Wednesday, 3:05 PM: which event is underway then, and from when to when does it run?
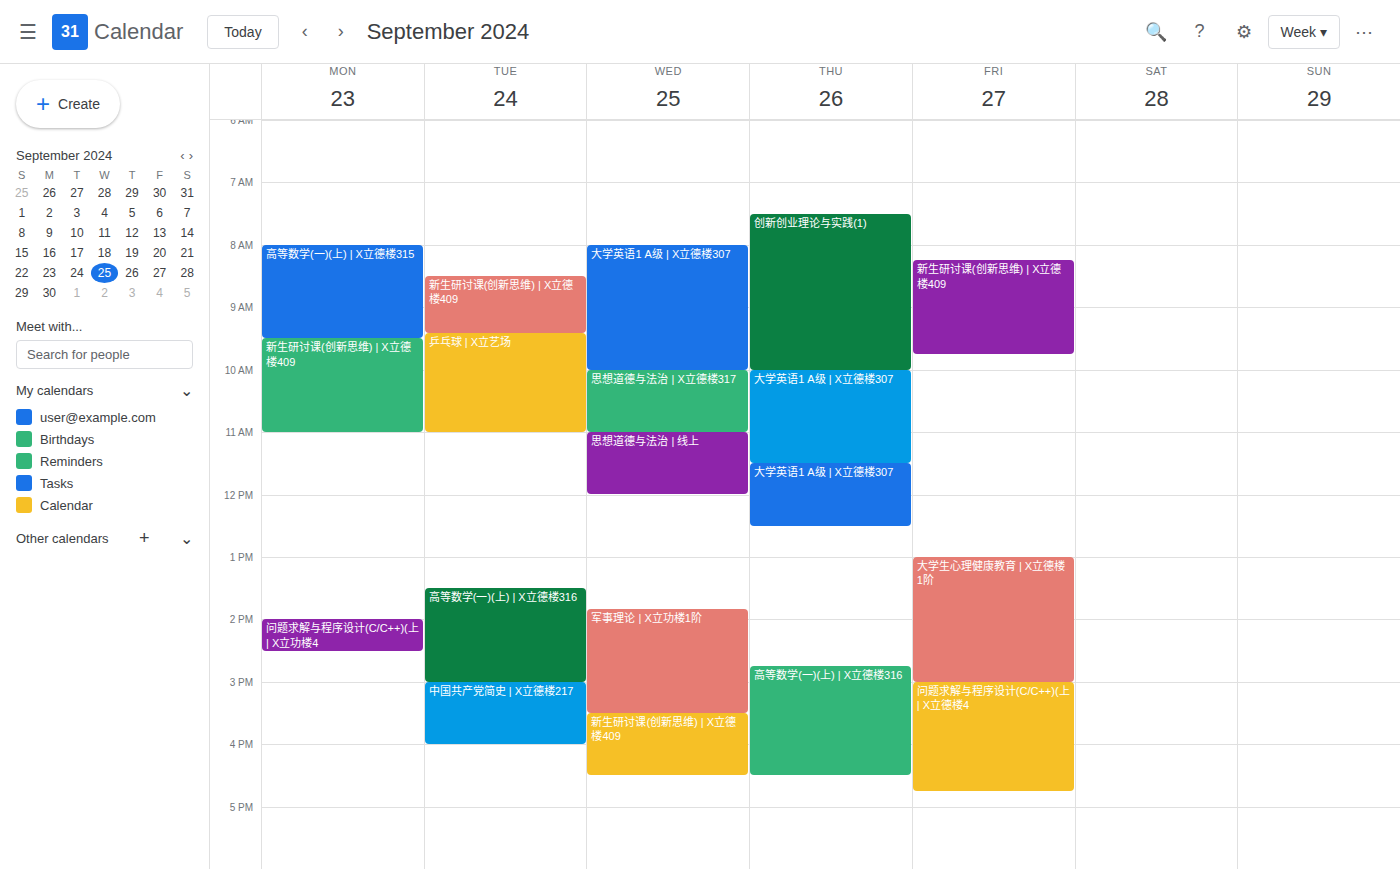
"军事理论 | X立功楼1阶", 1:50 PM to 3:30 PM